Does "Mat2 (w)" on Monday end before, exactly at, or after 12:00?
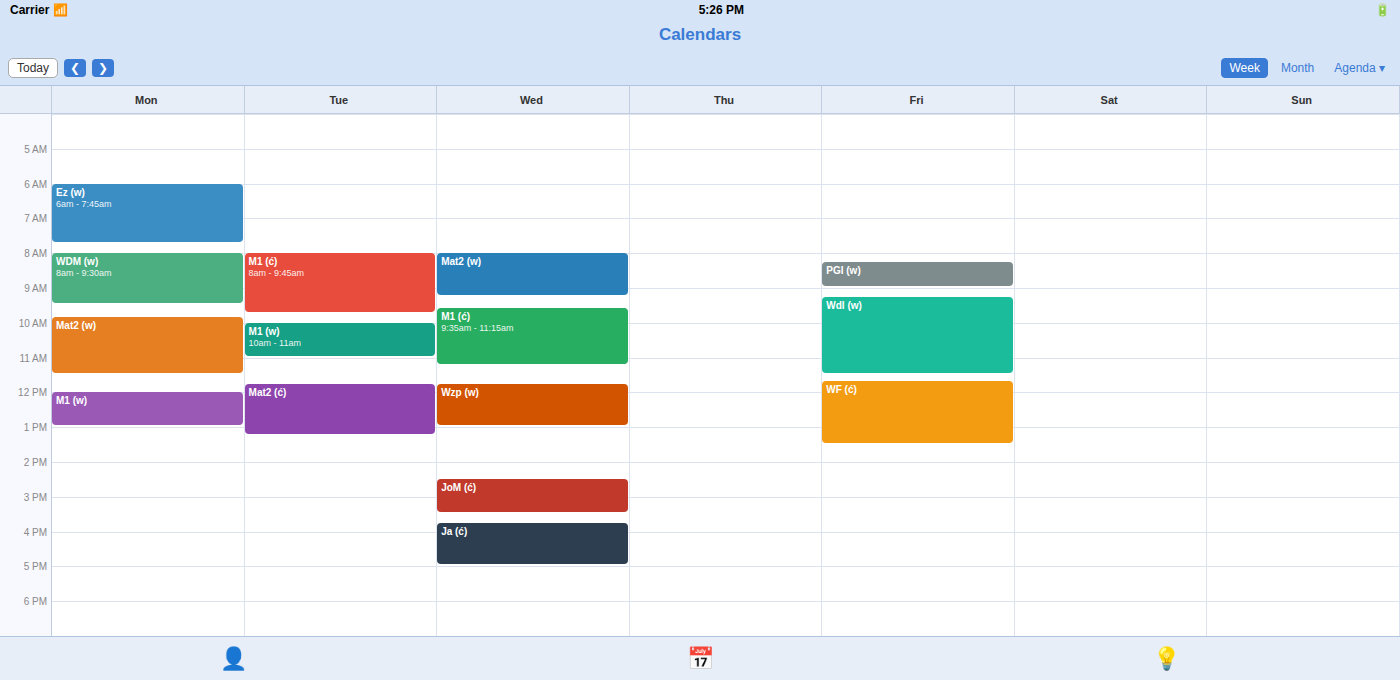
11:30 -- before 12:00, 30 minutes above the 12:00 line.